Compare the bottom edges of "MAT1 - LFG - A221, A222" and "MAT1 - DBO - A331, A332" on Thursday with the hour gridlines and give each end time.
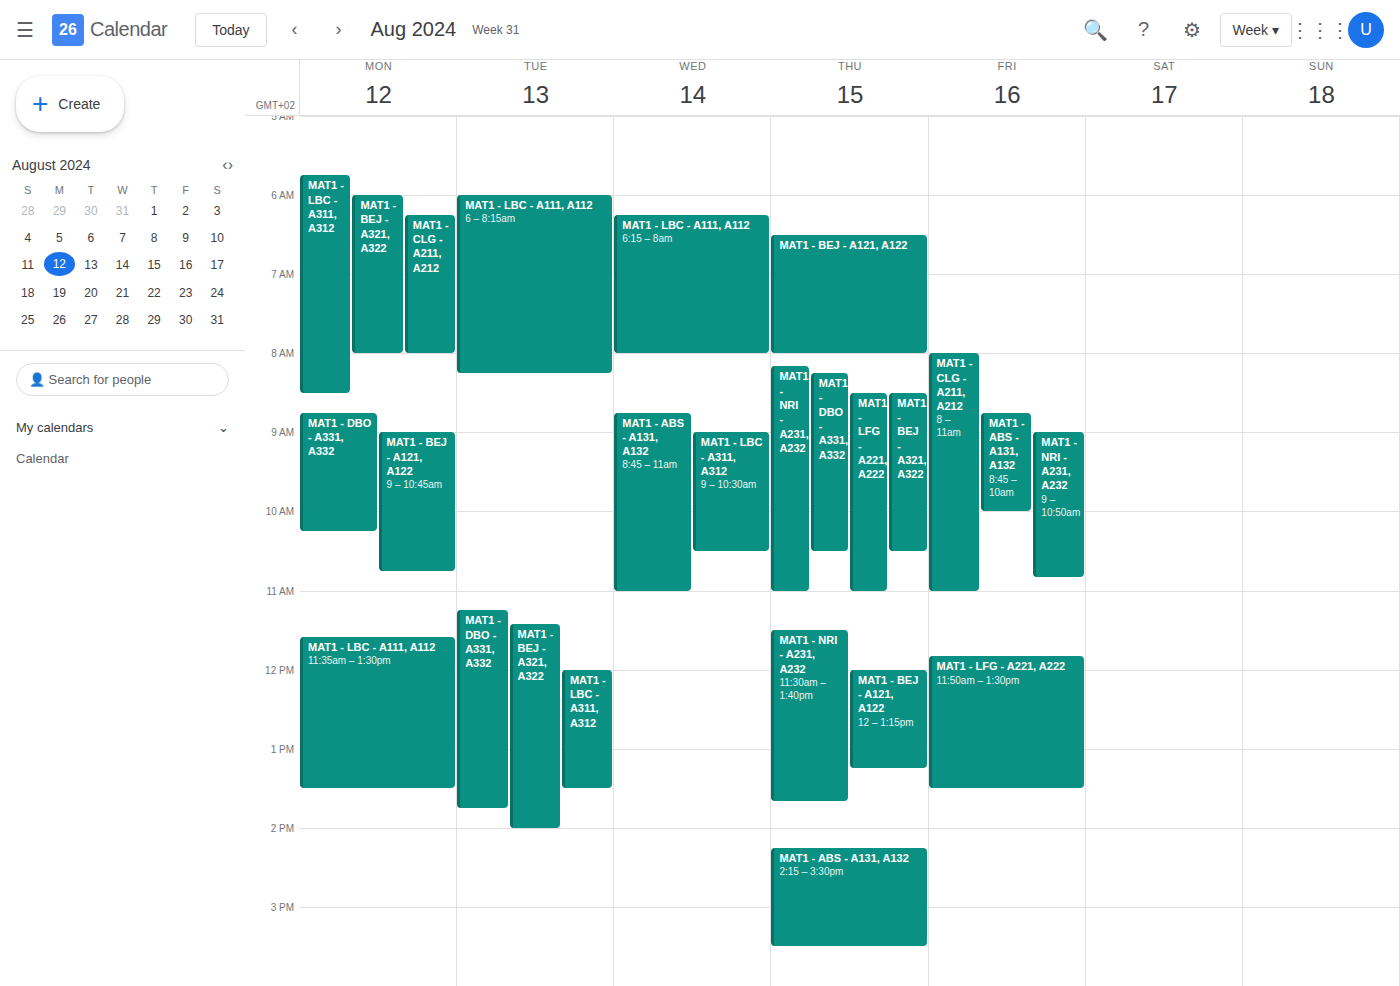
"MAT1 - LFG - A221, A222": 11:00 AM, exactly on the 11 AM line. "MAT1 - DBO - A331, A332": 10:30 AM, halfway between the 10 AM and 11 AM lines.